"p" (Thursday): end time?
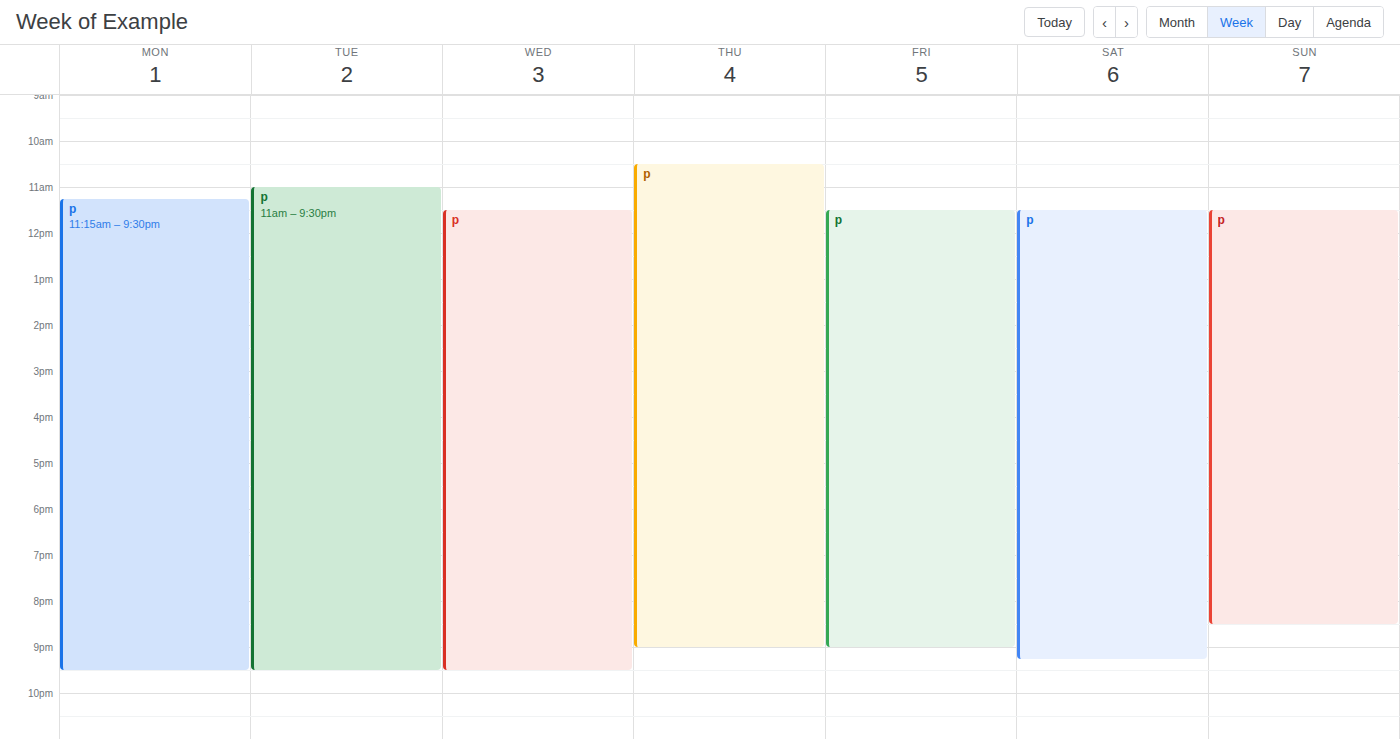
21:00